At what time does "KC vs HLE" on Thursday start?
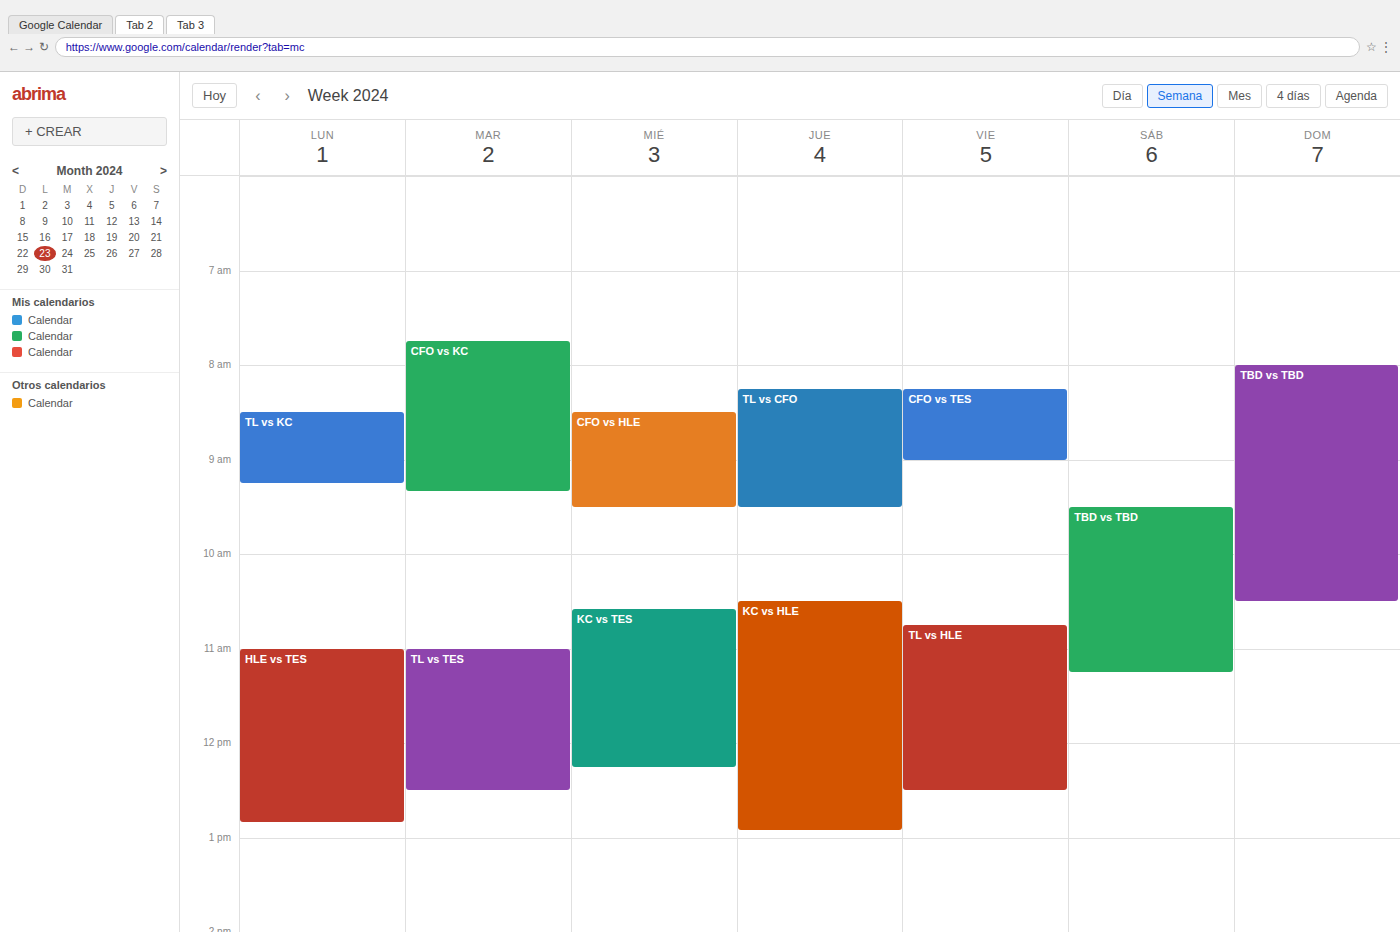
10:30 AM